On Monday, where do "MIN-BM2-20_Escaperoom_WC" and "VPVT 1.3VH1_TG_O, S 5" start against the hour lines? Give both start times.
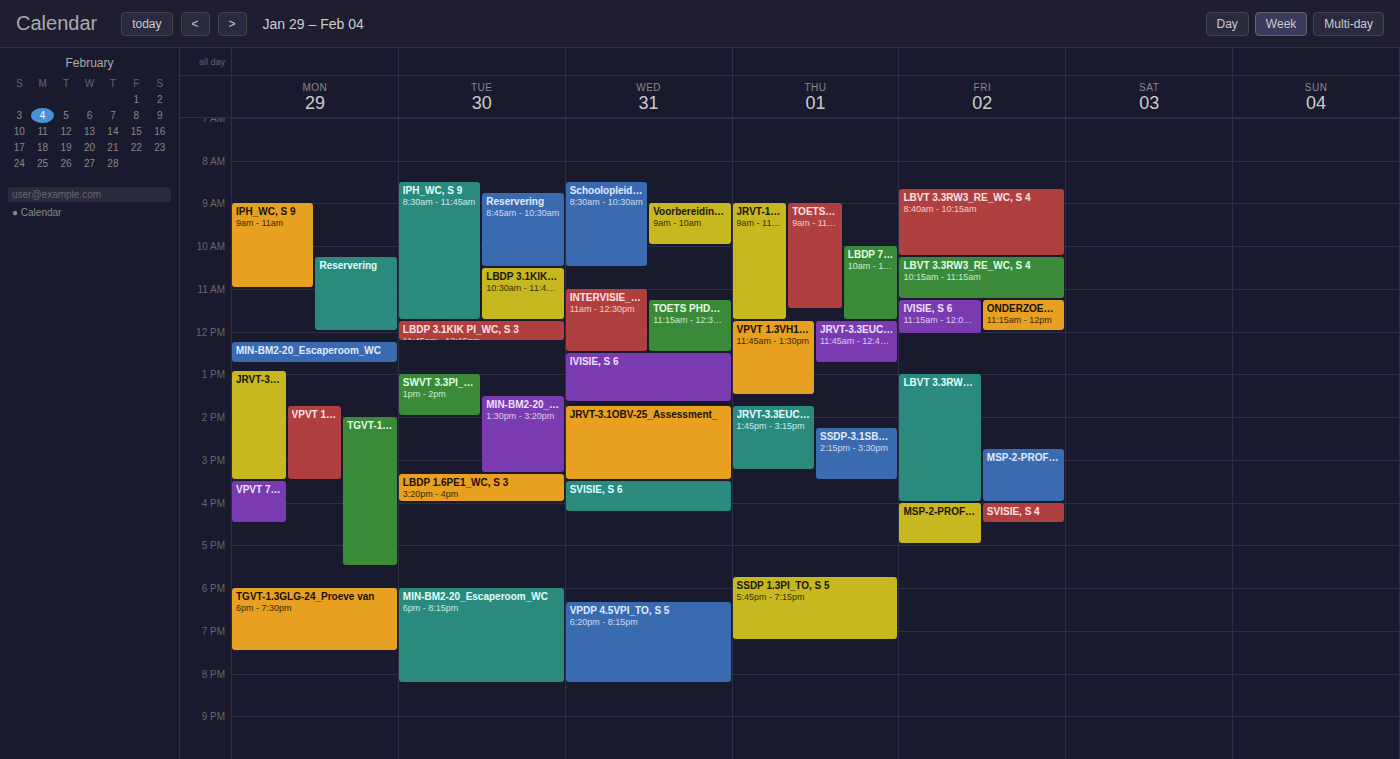
"MIN-BM2-20_Escaperoom_WC": 12:15 PM, neither: a quarter of the way from the 12 PM line to the 1 PM line. "VPVT 1.3VH1_TG_O, S 5": 1:45 PM, neither: three quarters of the way from the 1 PM line to the 2 PM line.